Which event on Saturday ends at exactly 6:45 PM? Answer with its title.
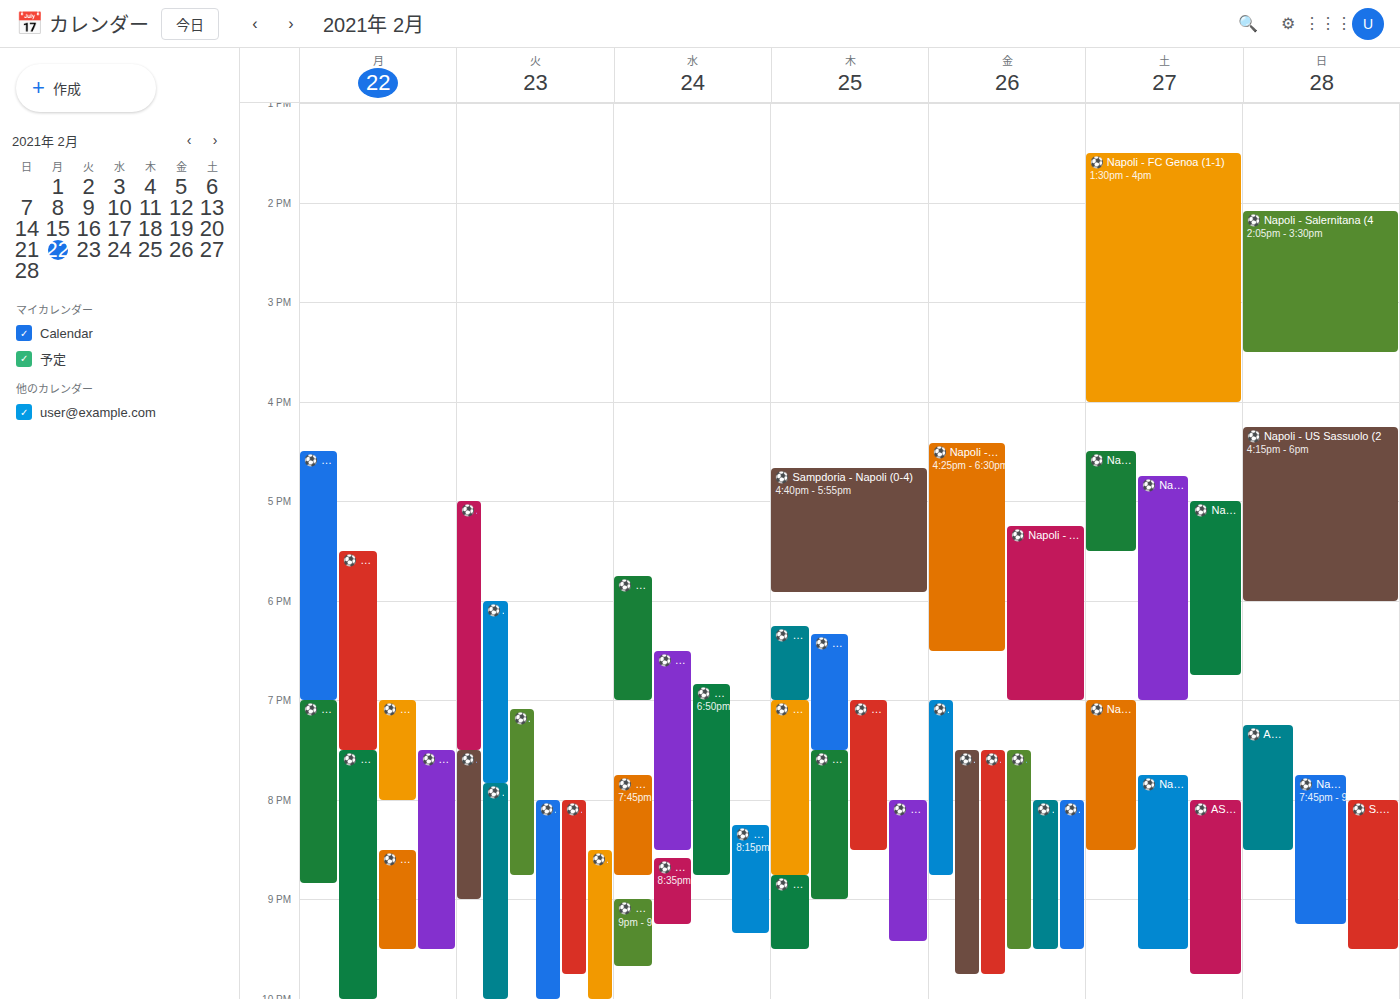
"⚽ Napoli - Cagliari (2-1)"